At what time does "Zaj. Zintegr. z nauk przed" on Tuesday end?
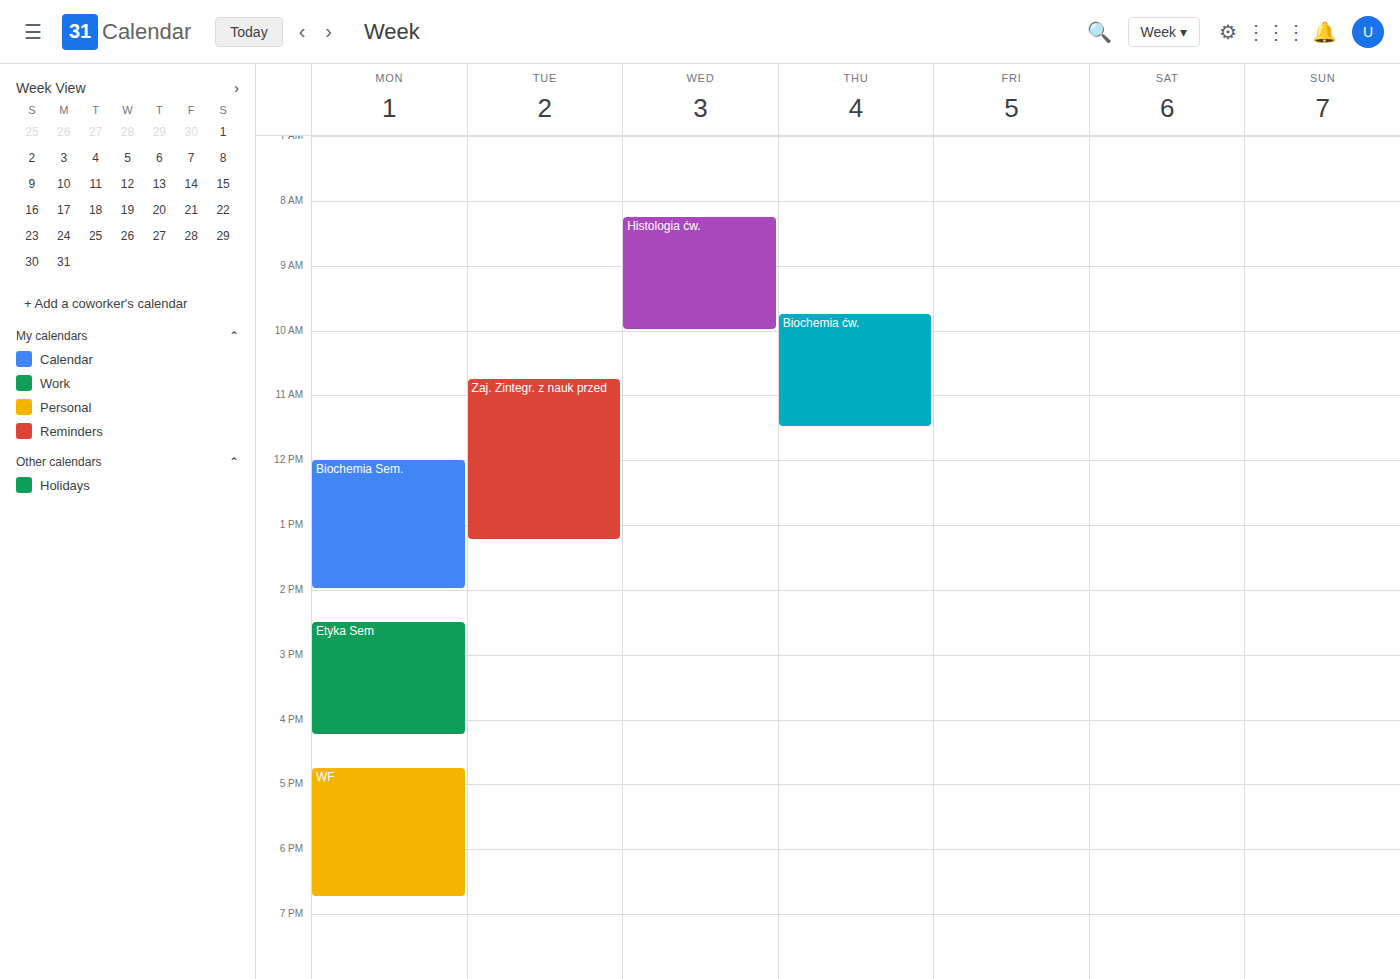
13:15